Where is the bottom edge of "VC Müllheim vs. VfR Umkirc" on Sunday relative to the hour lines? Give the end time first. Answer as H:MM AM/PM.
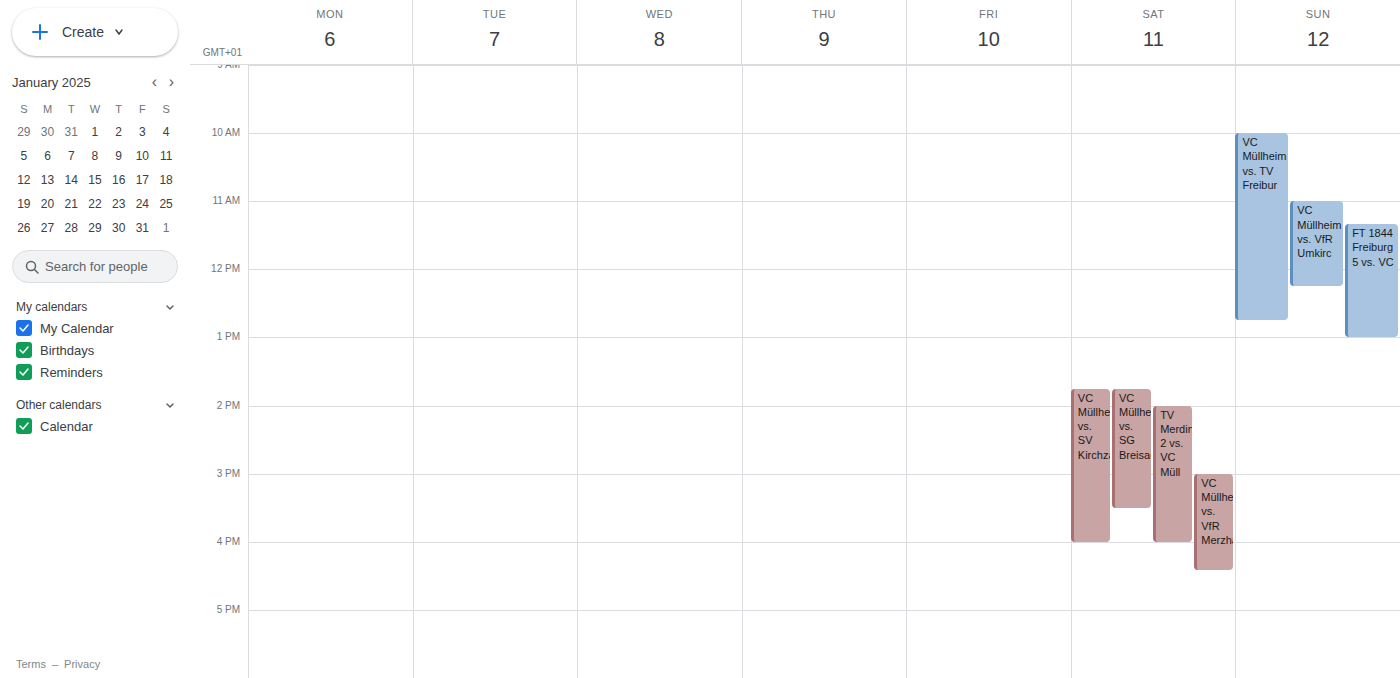
12:15 PM -- neither: a quarter of the way from the 12 PM line to the 1 PM line.